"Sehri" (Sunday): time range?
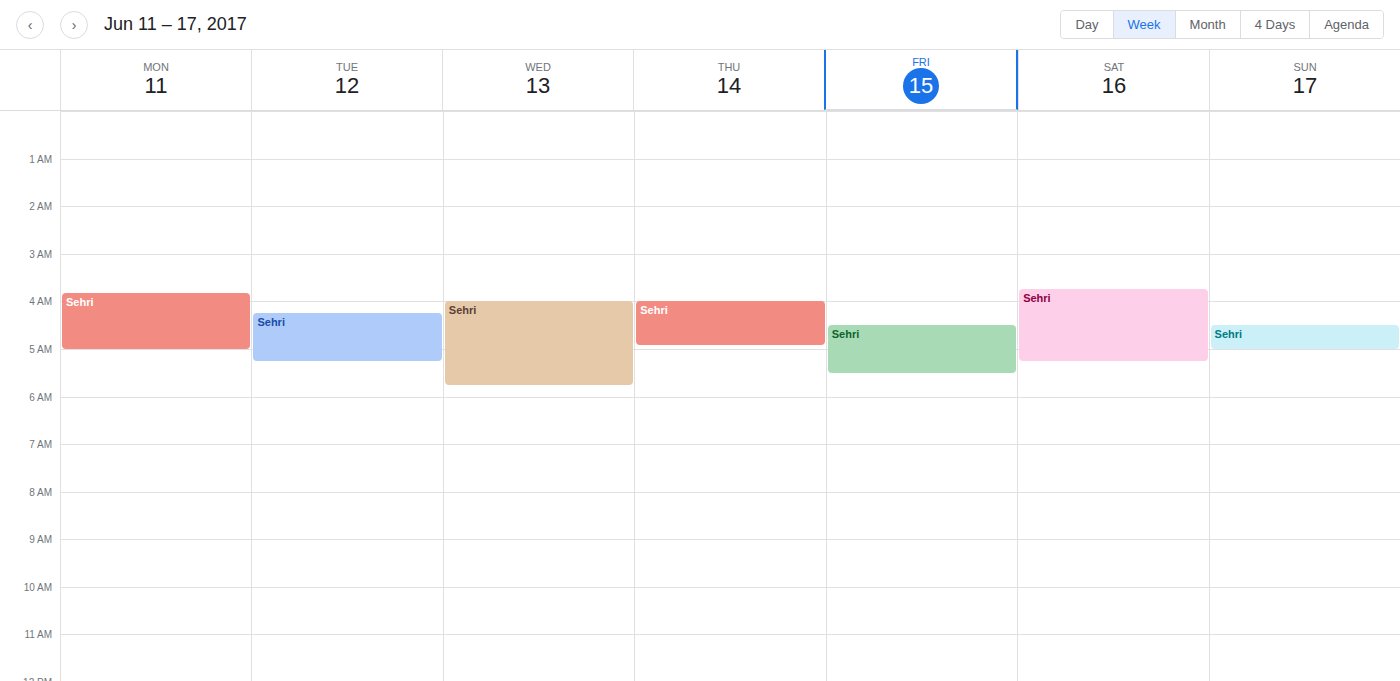
4:30 AM to 5:00 AM